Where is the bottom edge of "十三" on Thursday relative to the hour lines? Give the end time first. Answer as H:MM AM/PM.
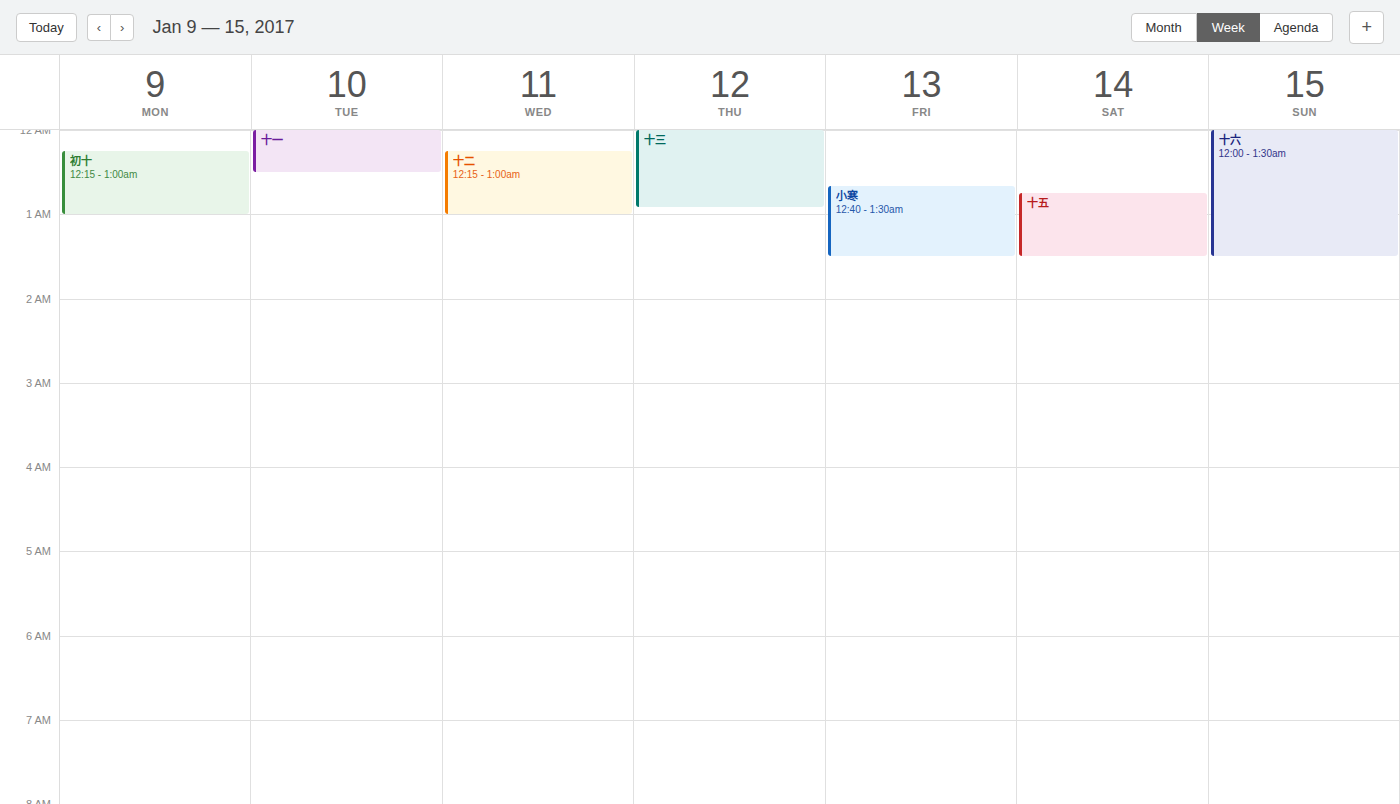
12:55 AM -- neither: 55 minutes below the 12 AM line and 5 minutes above the 1 AM line.